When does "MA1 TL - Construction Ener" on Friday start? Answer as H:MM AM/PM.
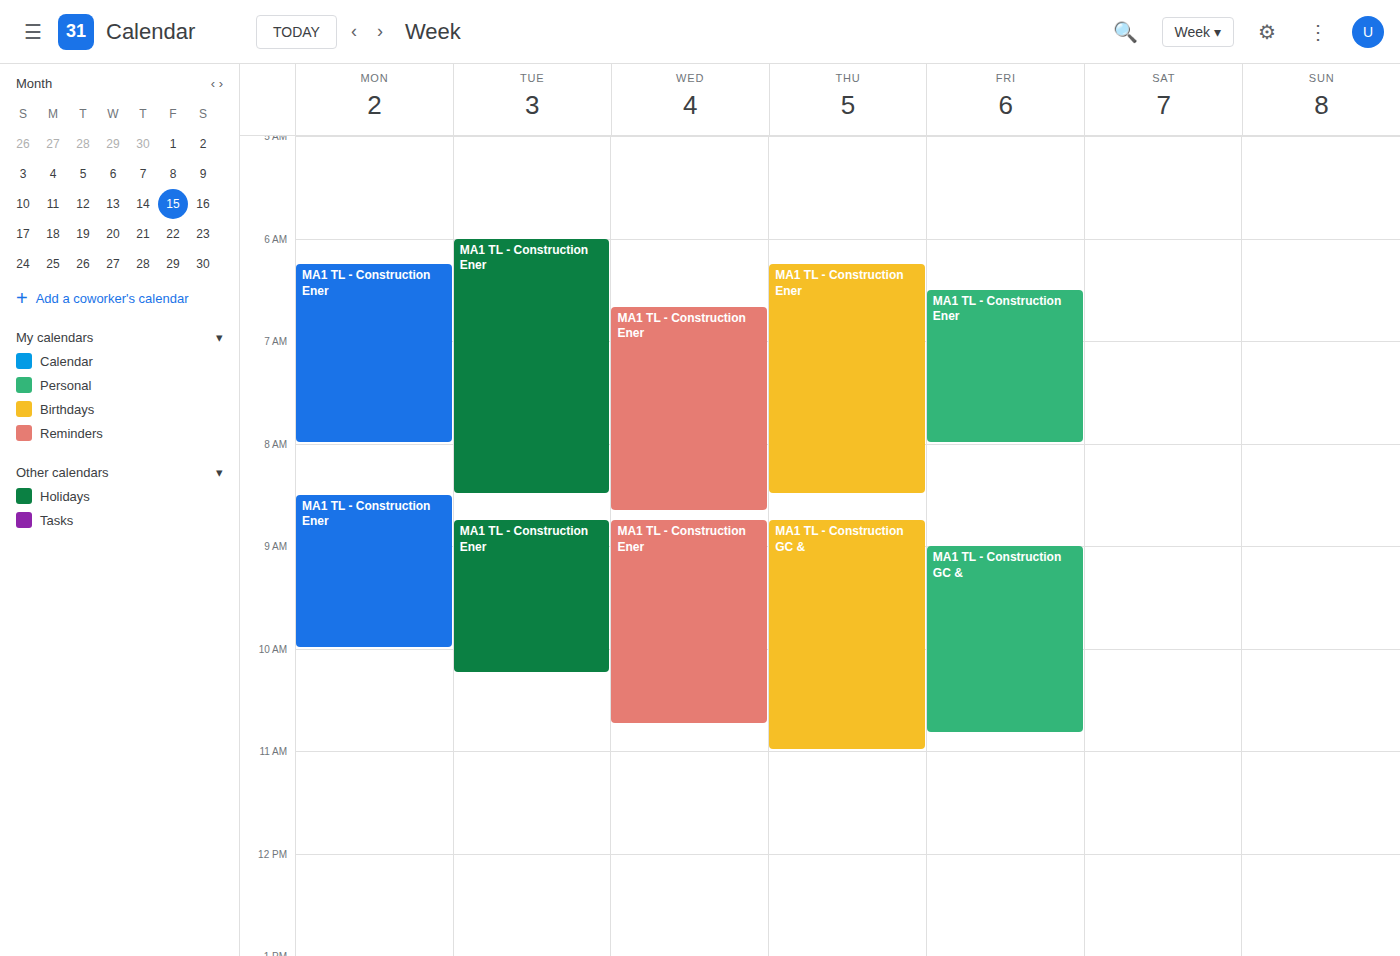
6:30 AM